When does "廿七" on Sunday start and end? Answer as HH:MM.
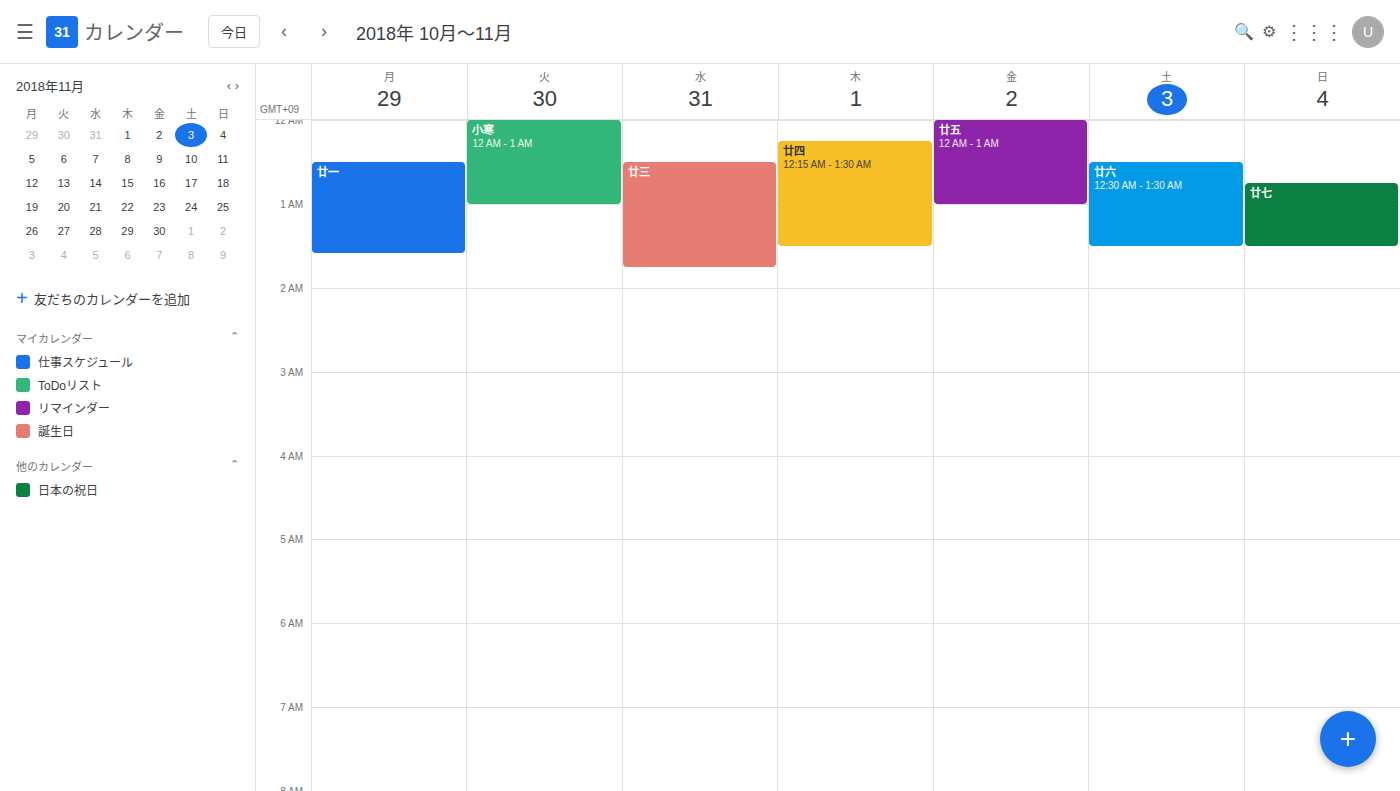
00:45 to 01:30